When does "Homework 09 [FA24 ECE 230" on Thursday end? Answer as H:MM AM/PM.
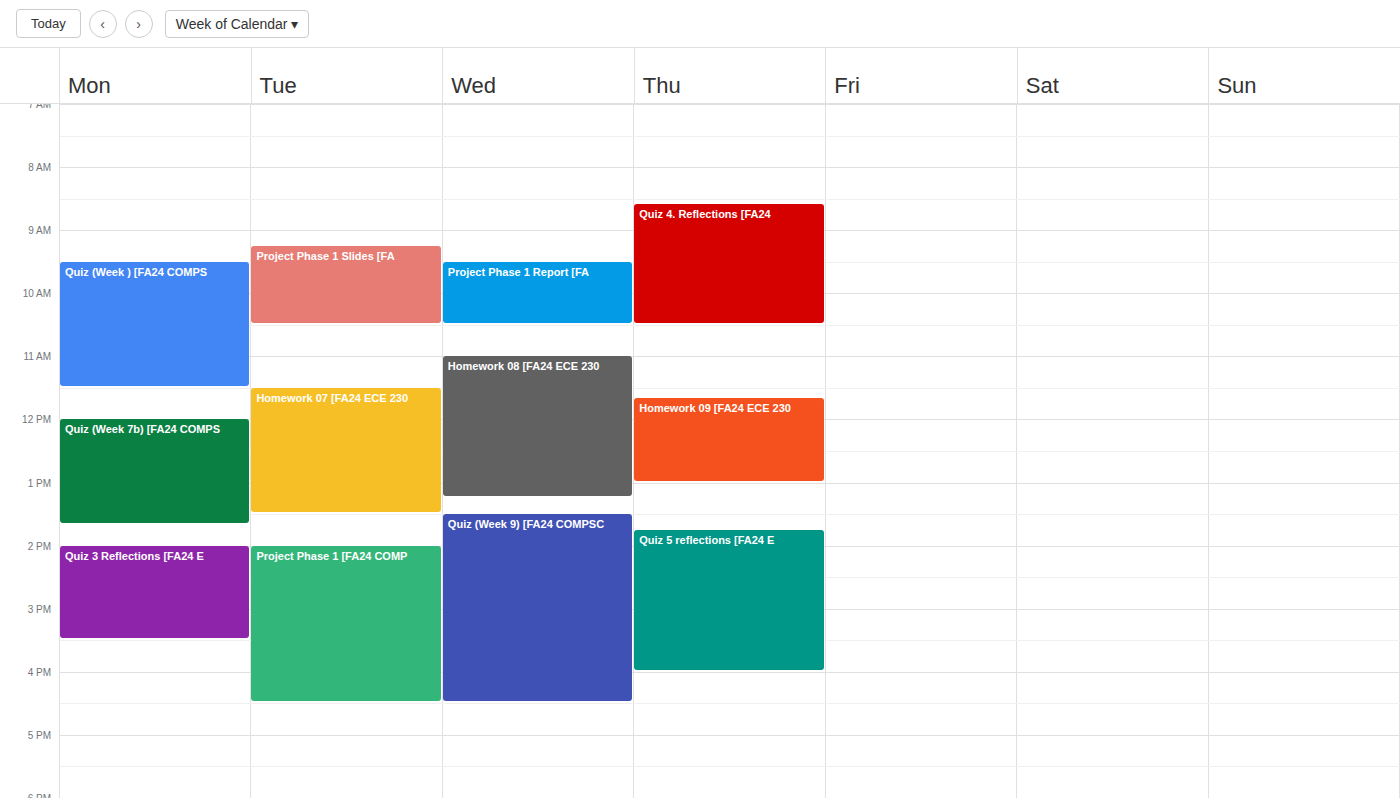
1:00 PM